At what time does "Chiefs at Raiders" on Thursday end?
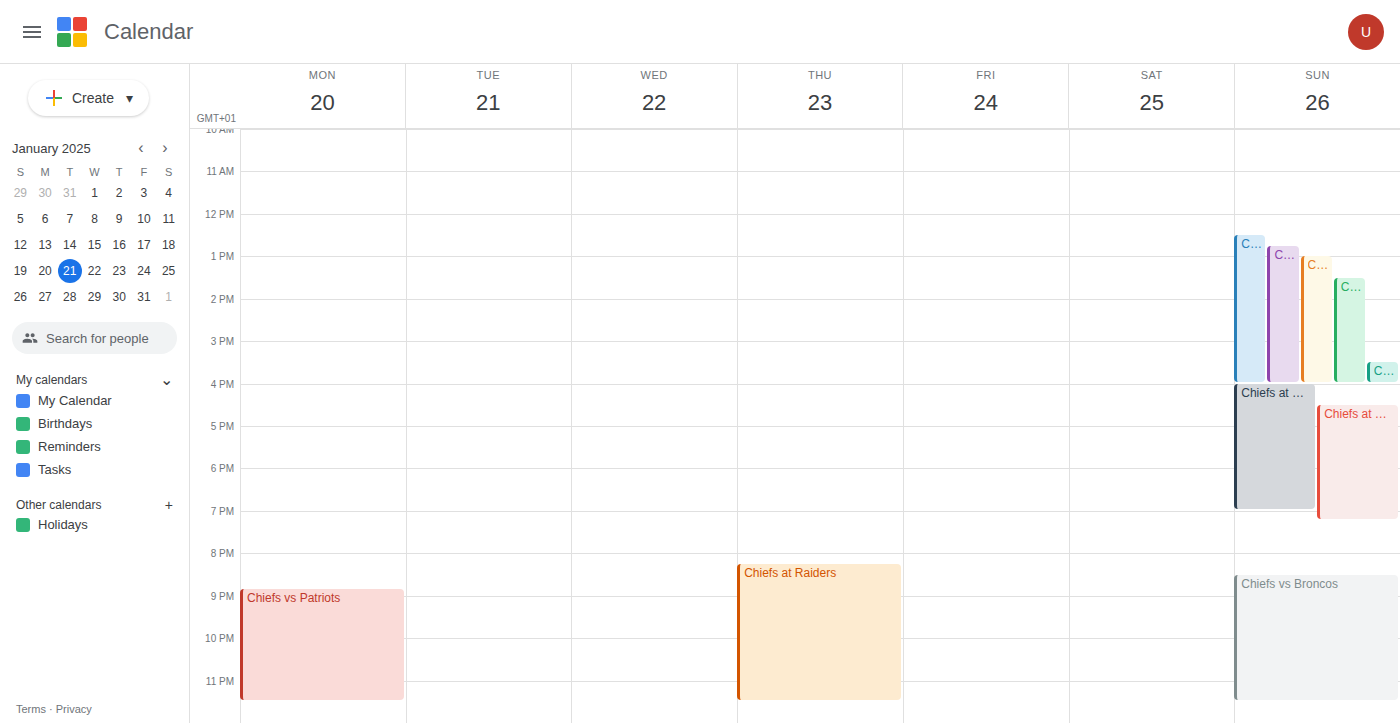
11:30 PM